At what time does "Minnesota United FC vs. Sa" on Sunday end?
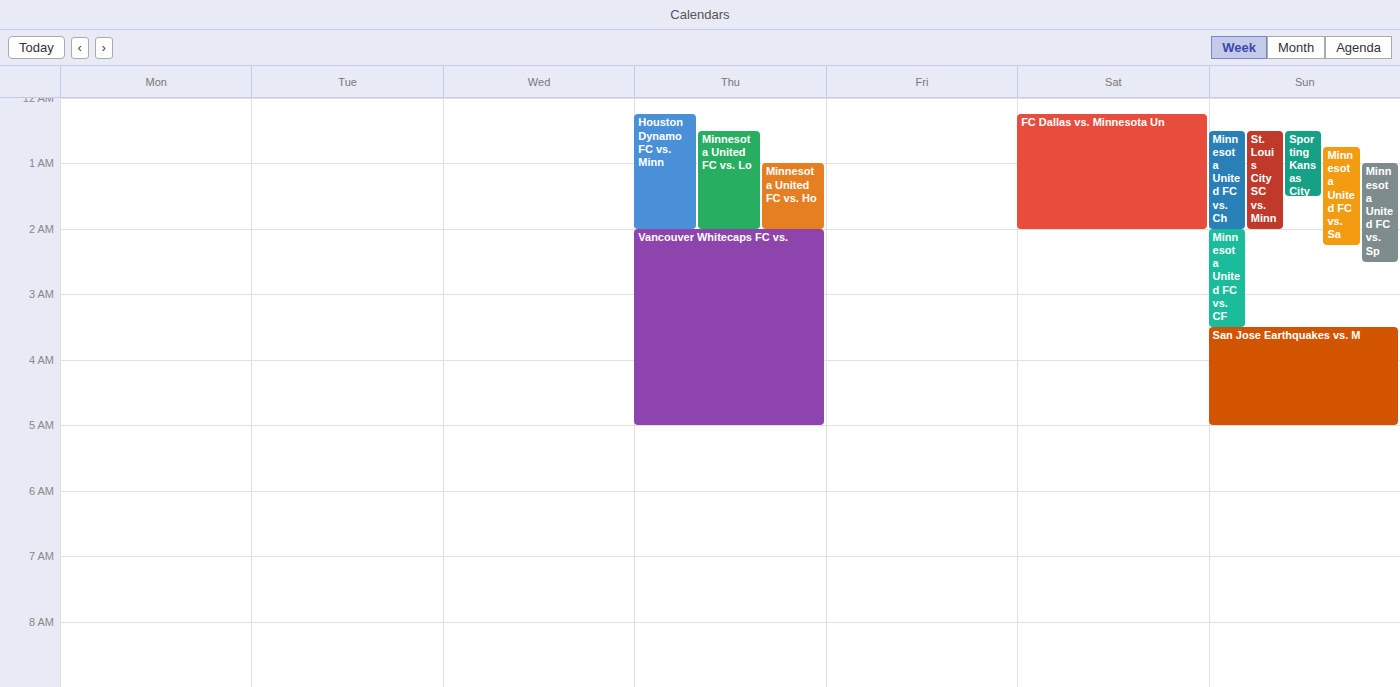
2:15 AM